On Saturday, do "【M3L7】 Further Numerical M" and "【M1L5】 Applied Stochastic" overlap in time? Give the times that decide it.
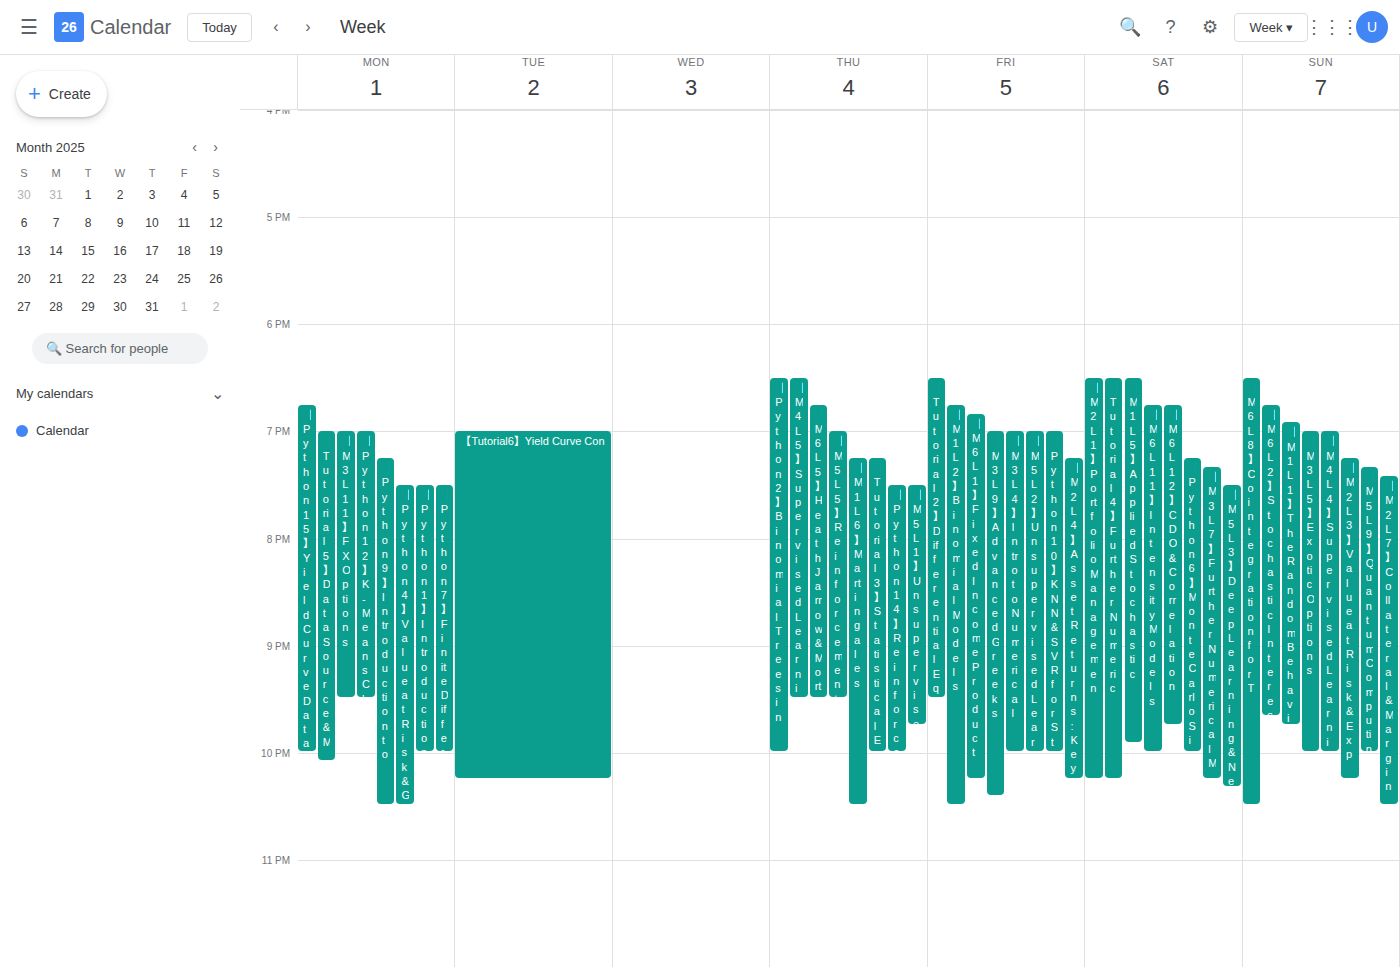
"【M3L7】 Further Numerical M" starts at 19:20, before "【M1L5】 Applied Stochastic" ends at 21:55 -- they overlap.